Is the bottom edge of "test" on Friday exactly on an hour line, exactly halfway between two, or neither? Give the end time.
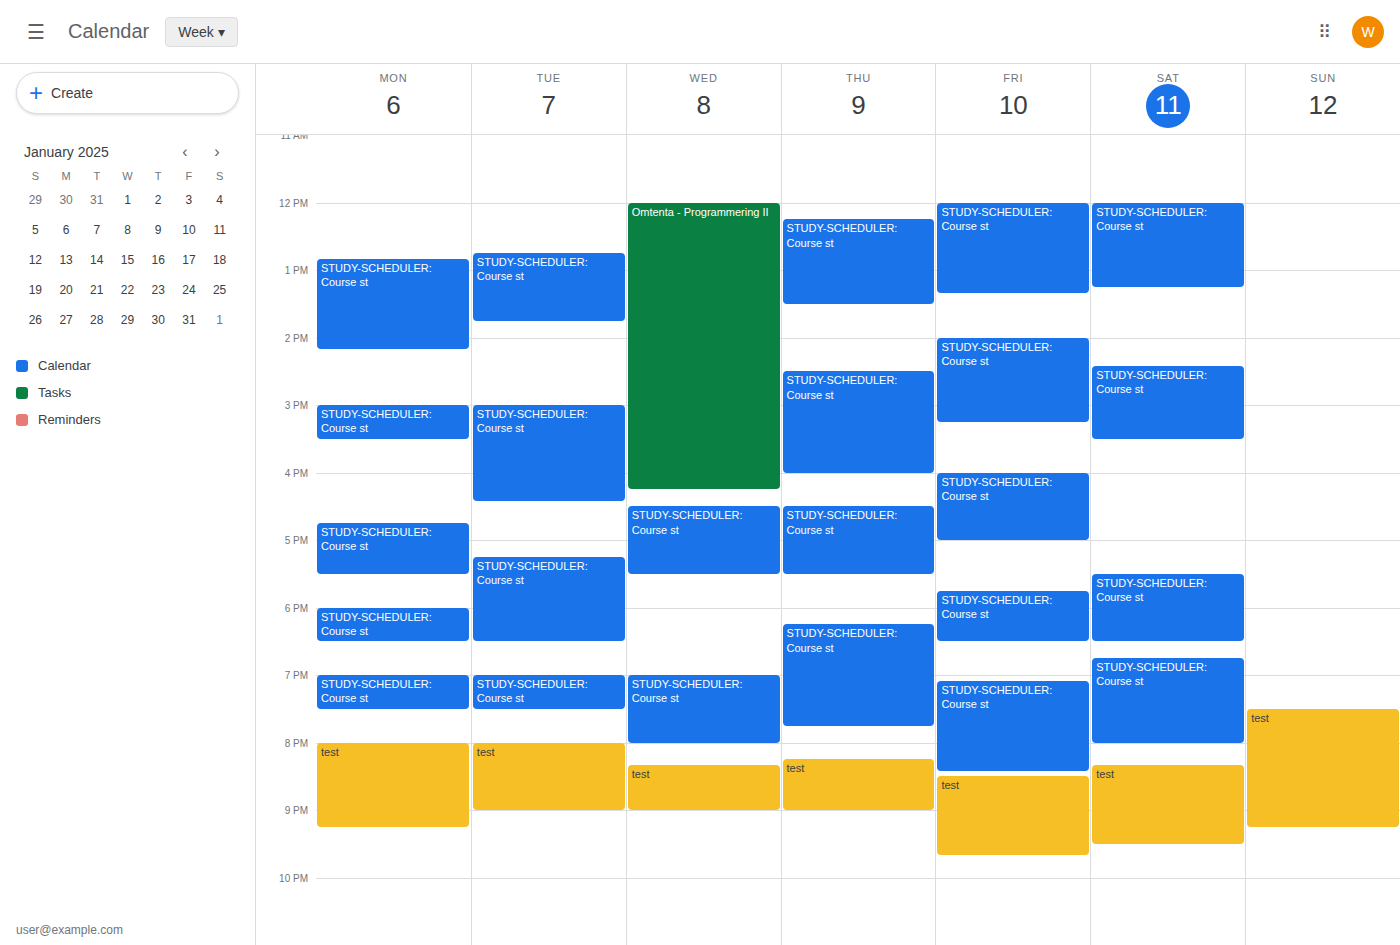
9:40 PM -- neither: 40 minutes below the 9 PM line and 20 minutes above the 10 PM line.